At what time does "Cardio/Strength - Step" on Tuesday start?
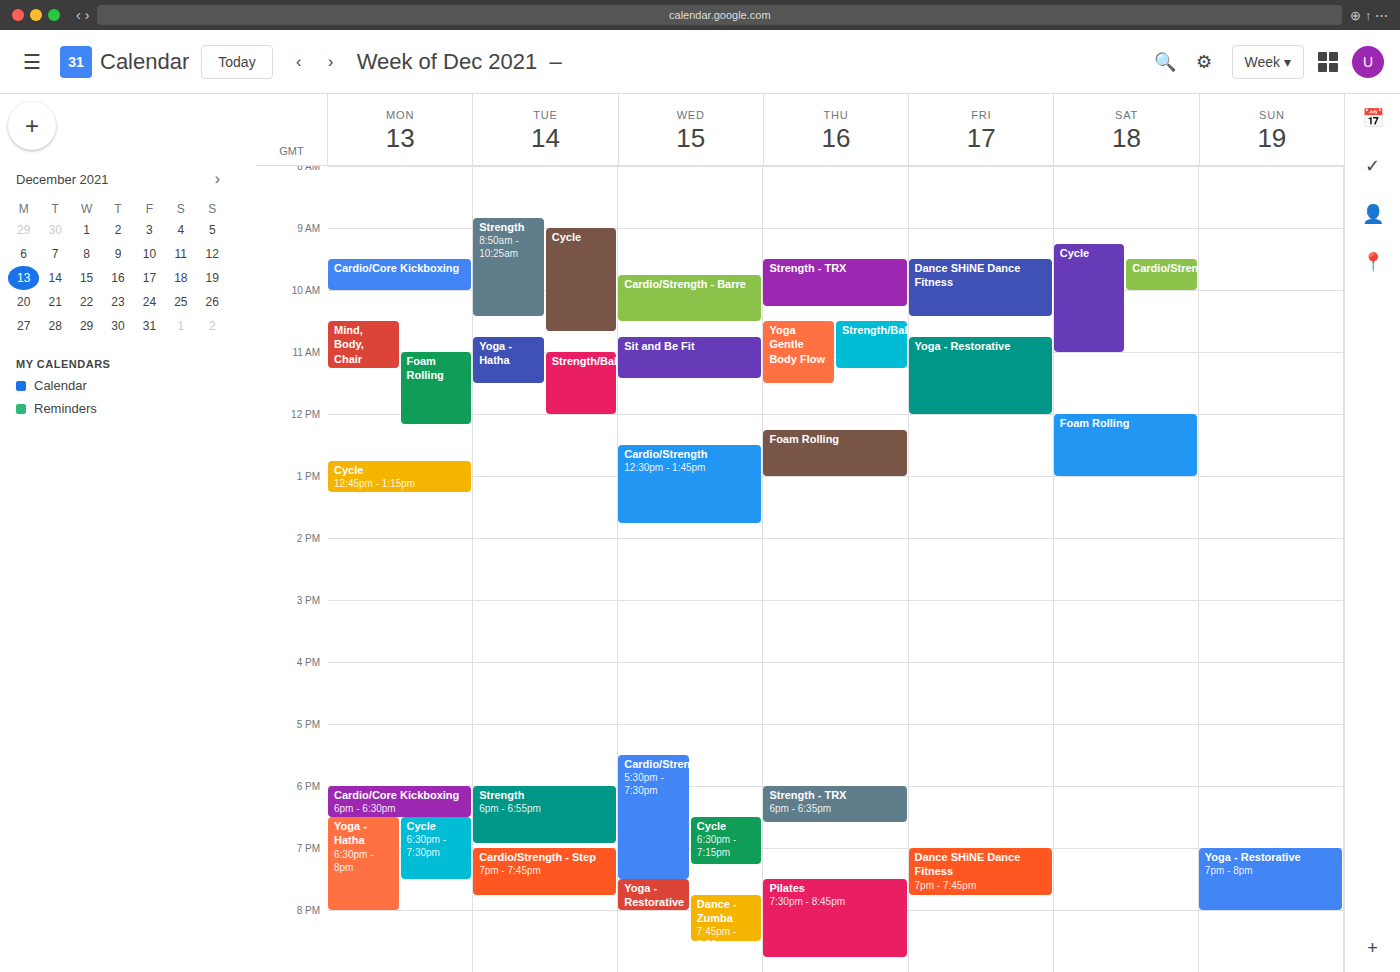
19:00